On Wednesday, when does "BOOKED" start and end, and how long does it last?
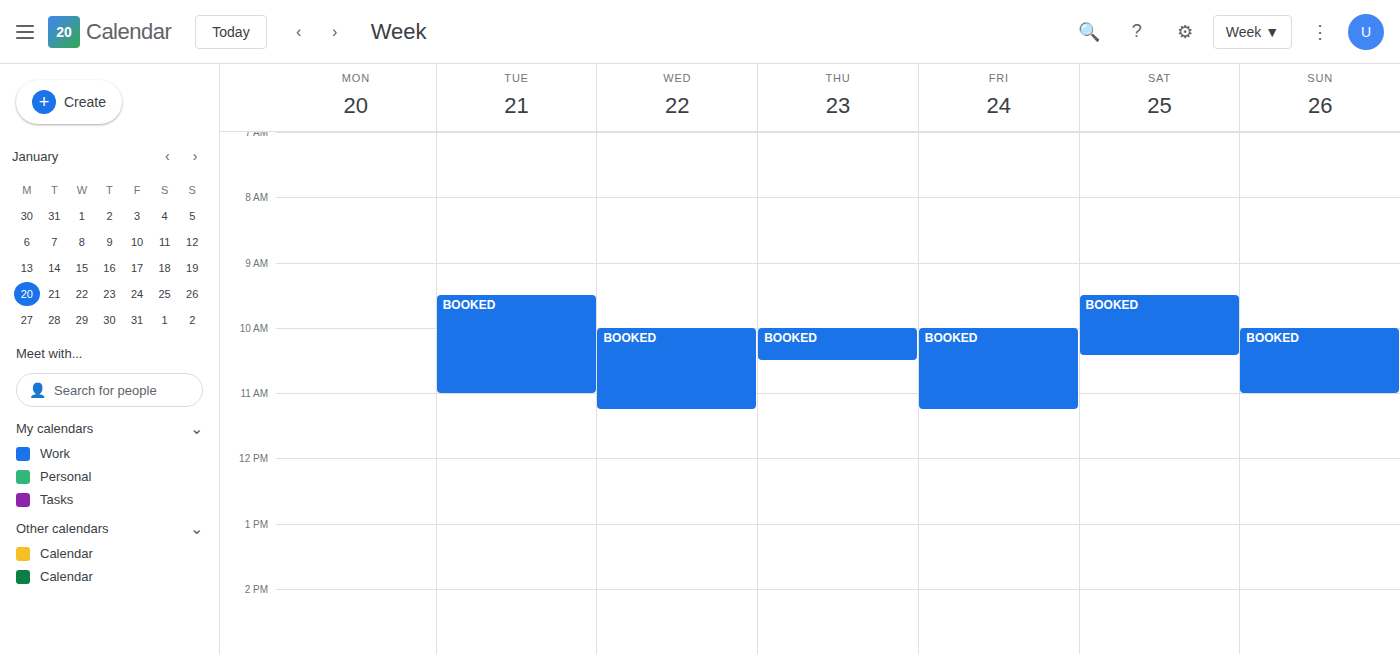
10:00 AM to 11:15 AM, 1 hour 15 minutes